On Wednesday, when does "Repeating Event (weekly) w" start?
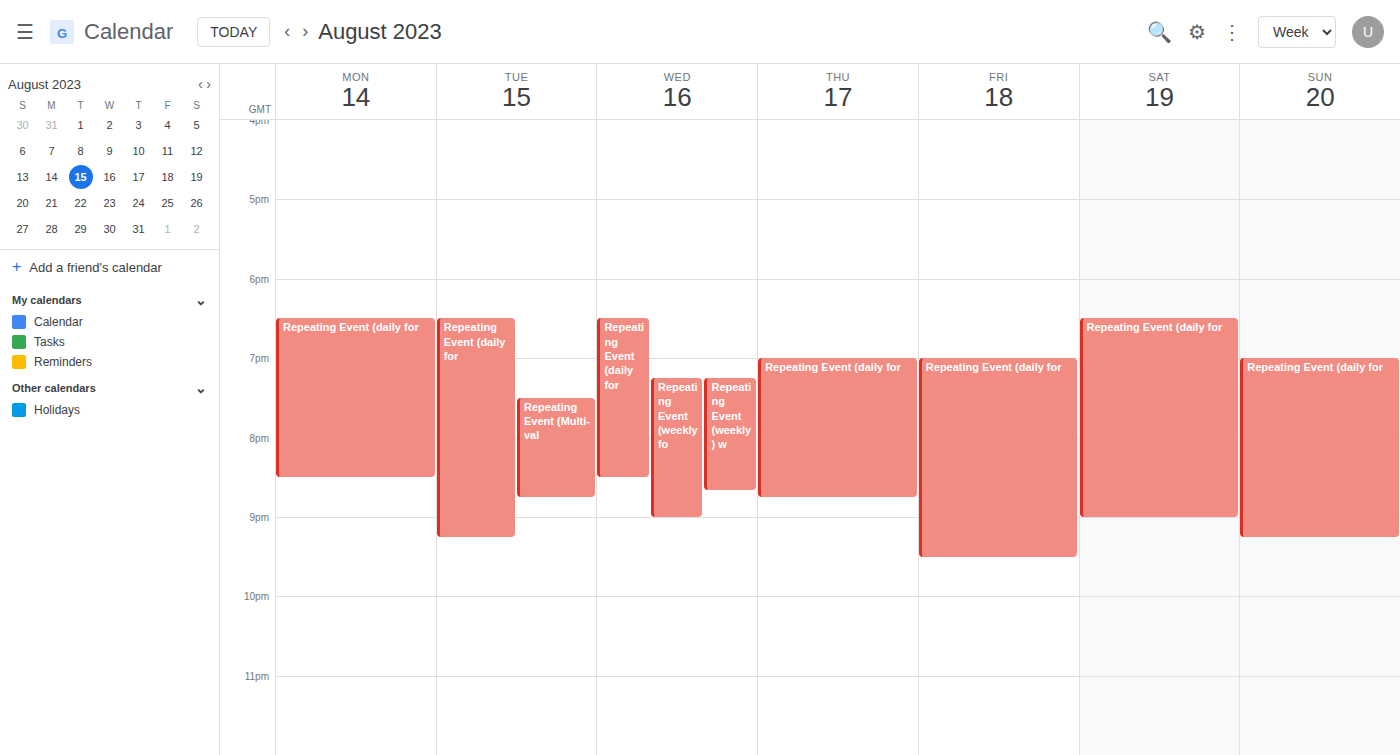
7:15 PM